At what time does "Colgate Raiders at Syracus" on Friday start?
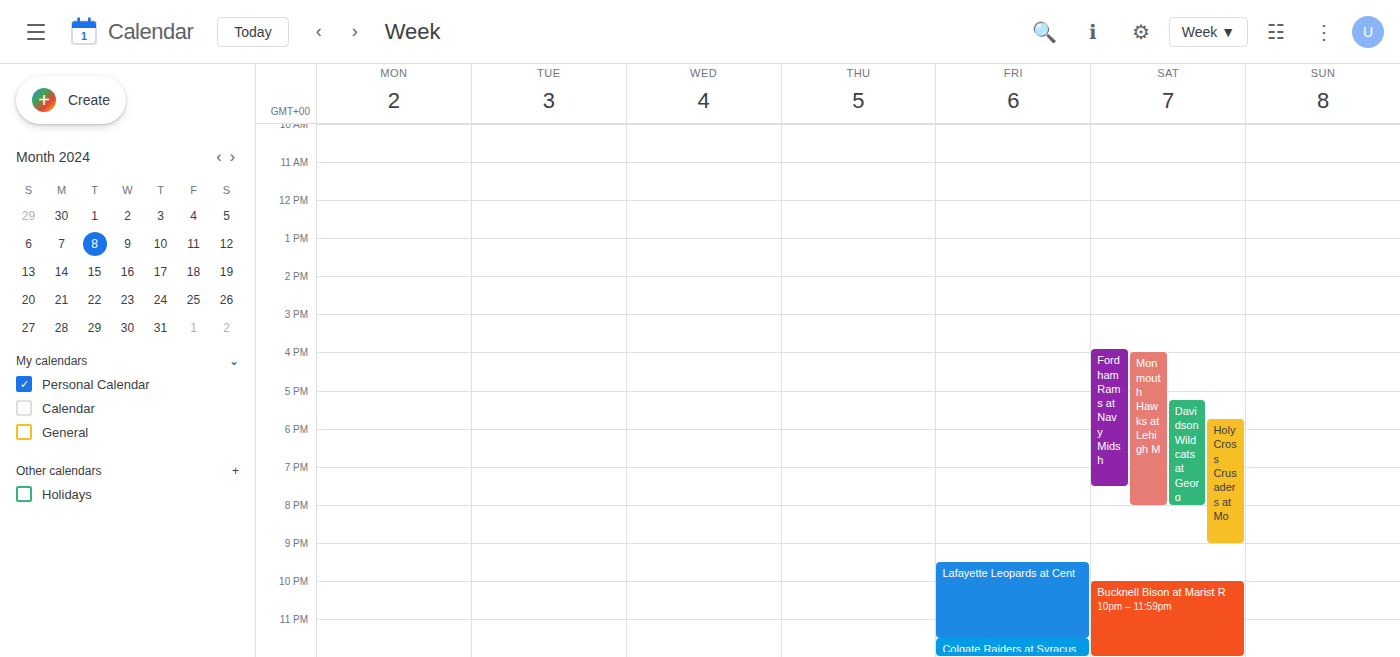
11:30 PM